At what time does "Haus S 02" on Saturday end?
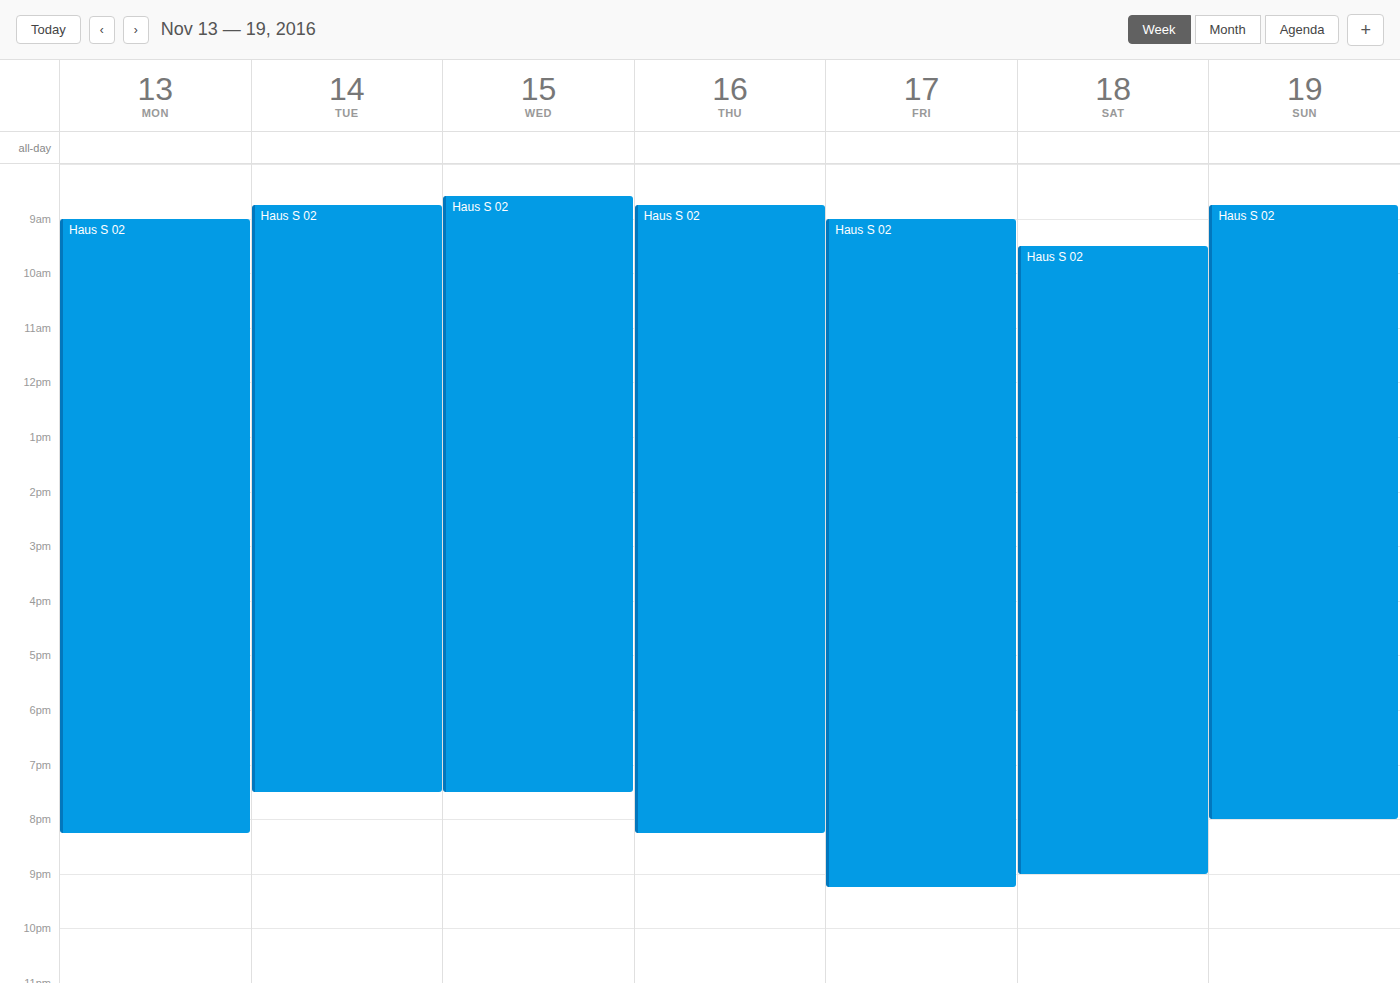
9:00 PM